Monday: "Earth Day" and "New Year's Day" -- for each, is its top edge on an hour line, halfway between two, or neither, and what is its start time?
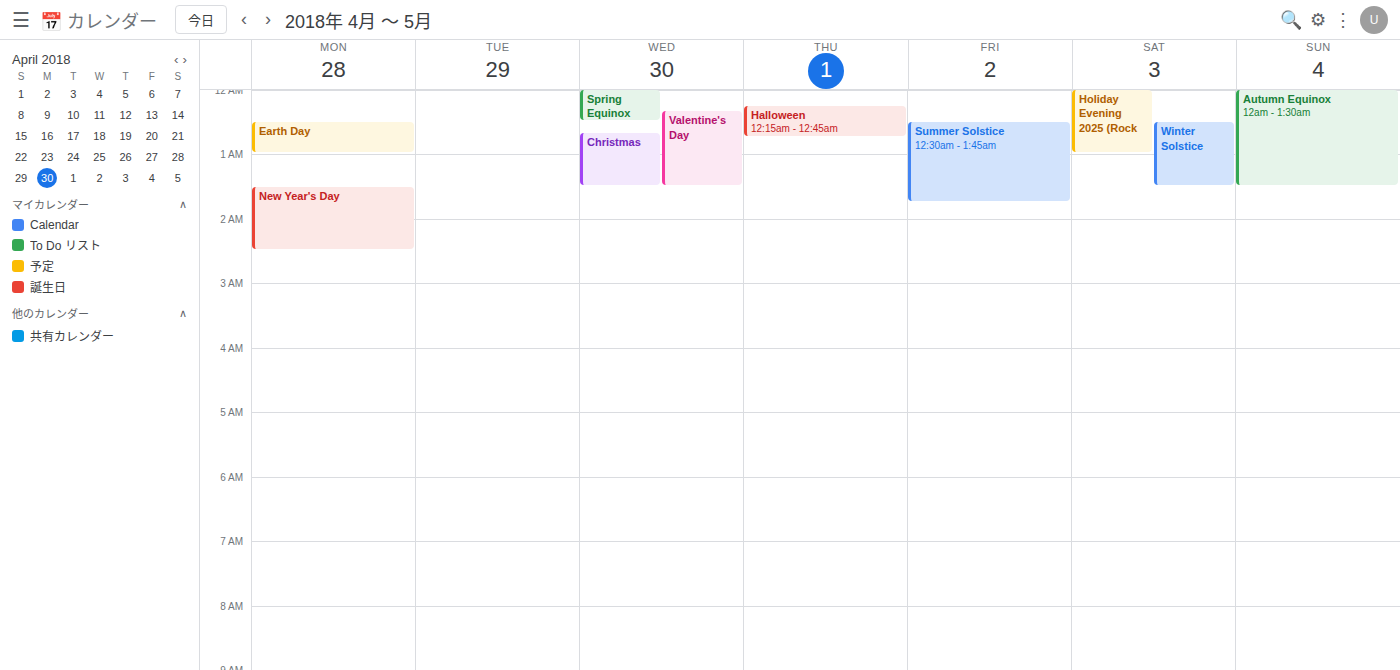
"Earth Day": 12:30 AM, halfway between the 12 AM and 1 AM lines. "New Year's Day": 1:30 AM, halfway between the 1 AM and 2 AM lines.